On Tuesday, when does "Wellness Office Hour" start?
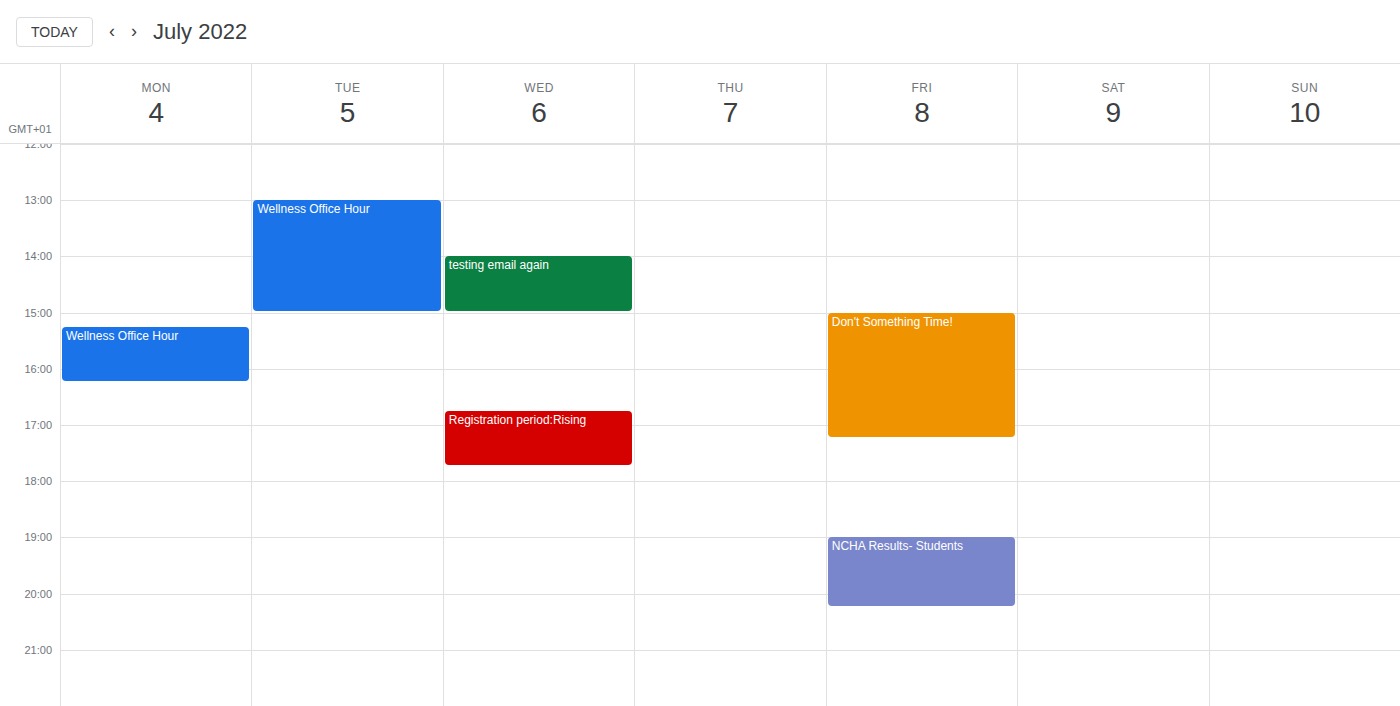
1:00 PM